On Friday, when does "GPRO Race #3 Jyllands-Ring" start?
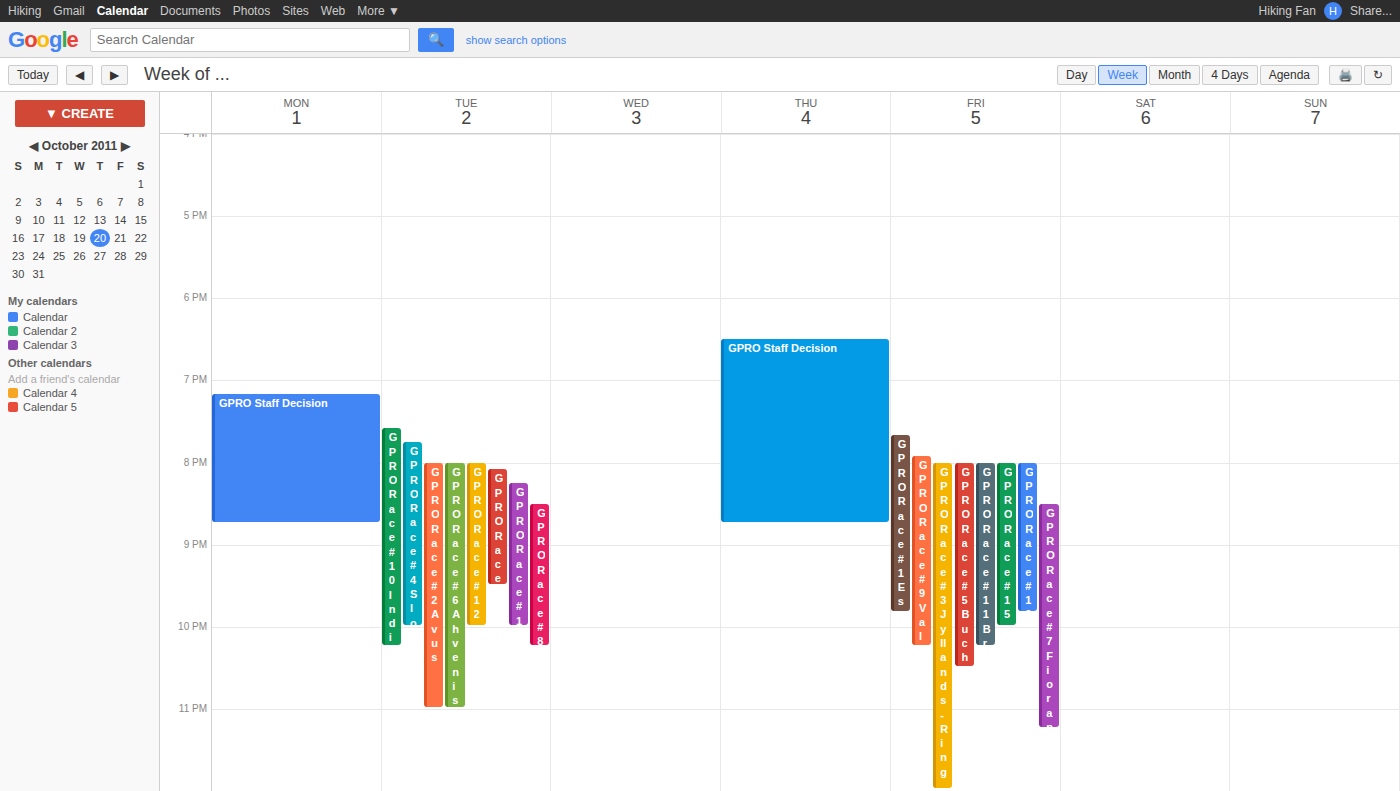
8:00 PM